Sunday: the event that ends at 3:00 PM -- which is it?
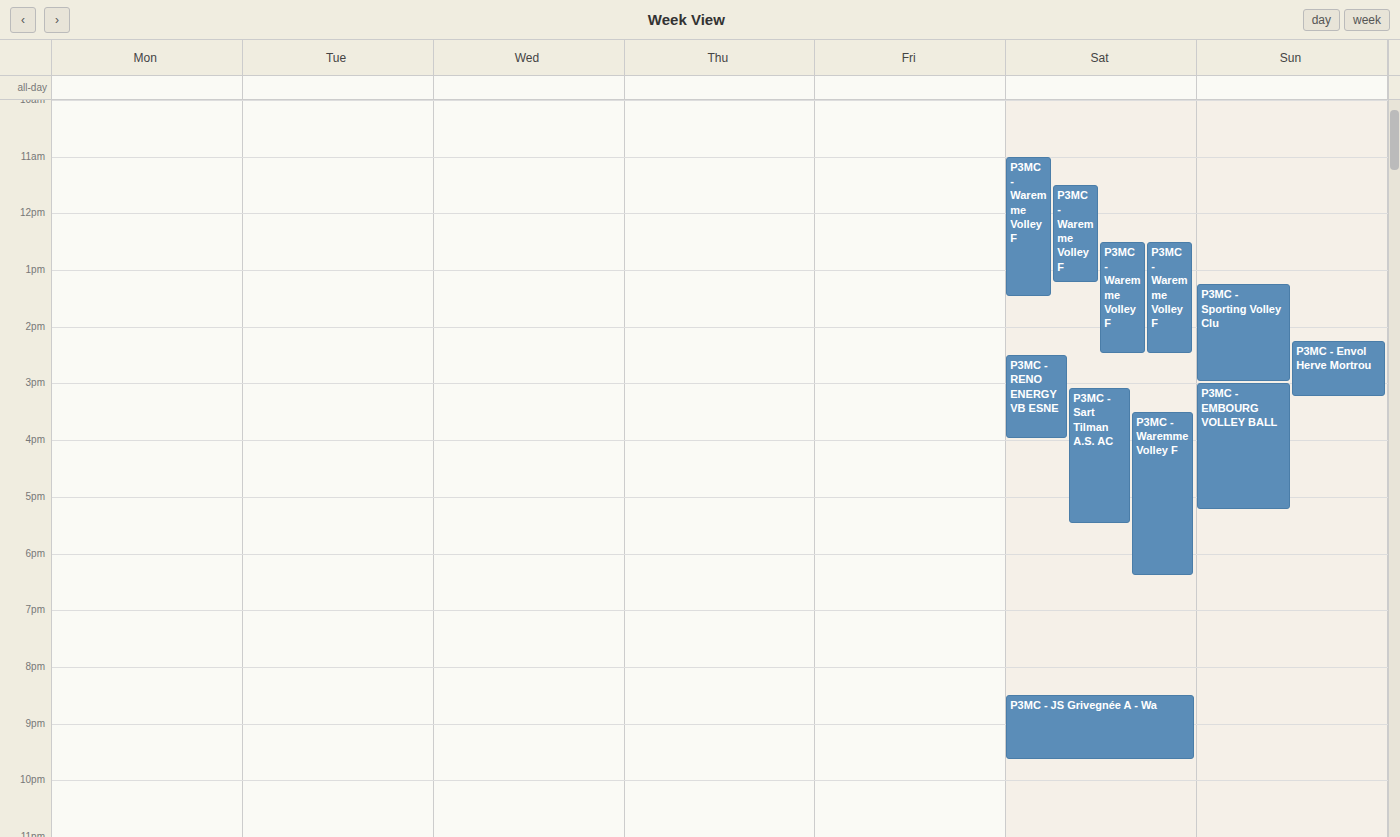
"P3MC - Sporting Volley Clu"